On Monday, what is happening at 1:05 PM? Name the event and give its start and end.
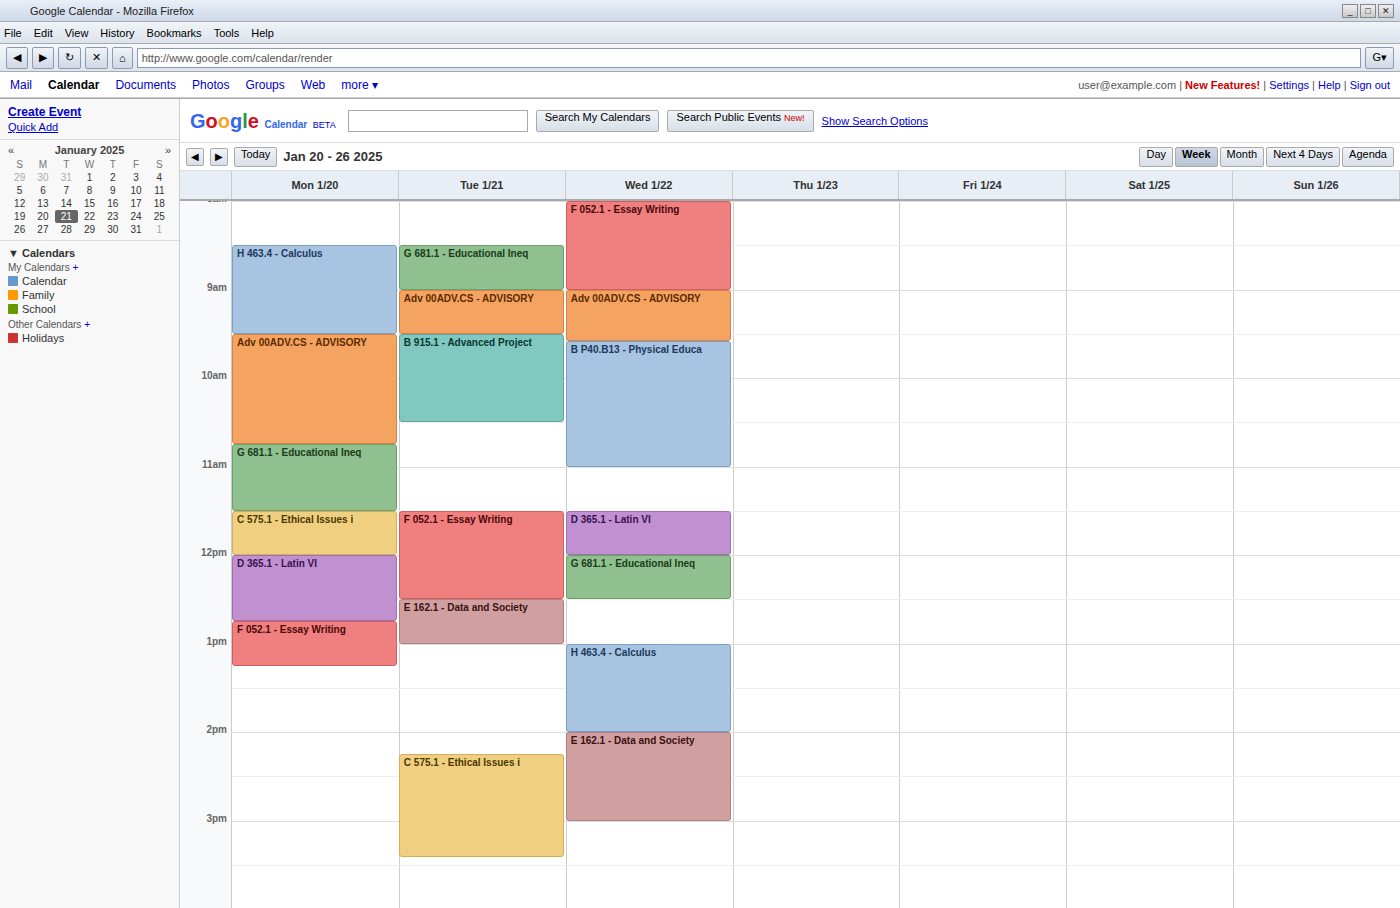
"F 052.1 - Essay Writing", 12:45 PM to 1:15 PM